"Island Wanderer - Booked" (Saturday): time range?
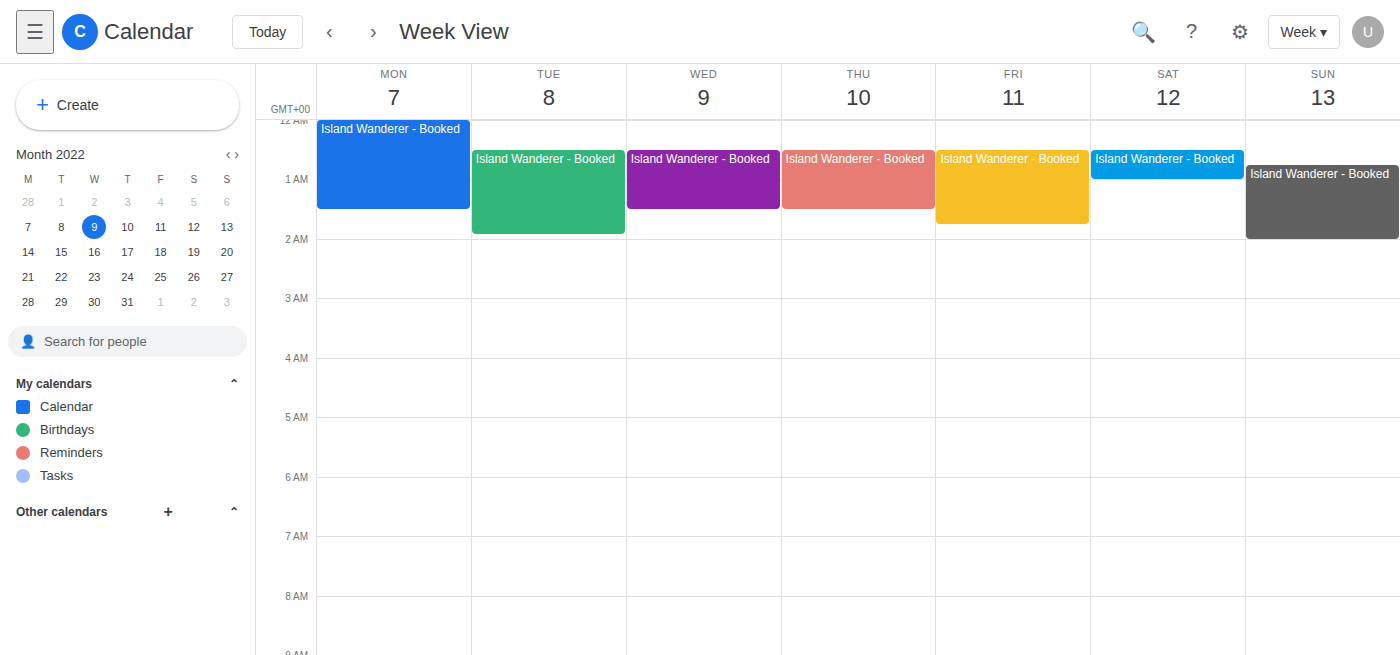
12:30 AM to 1:00 AM